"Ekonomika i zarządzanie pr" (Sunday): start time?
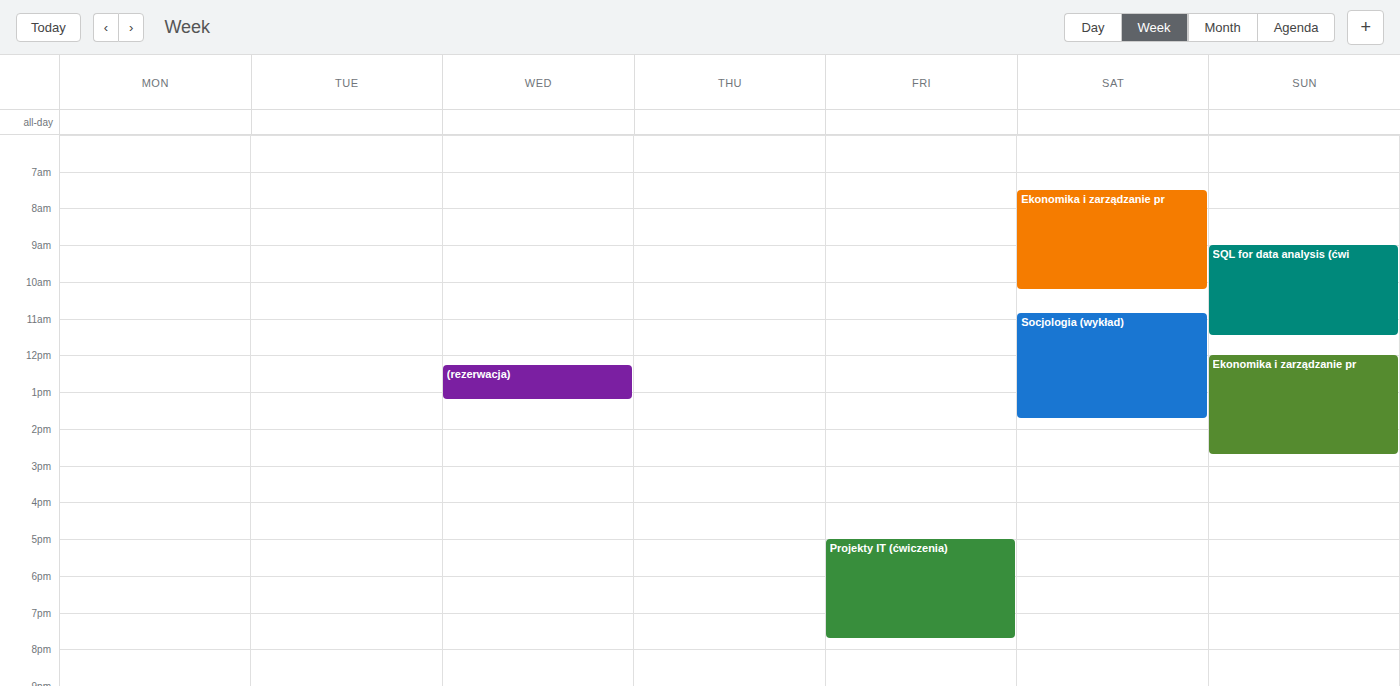
12:00 PM